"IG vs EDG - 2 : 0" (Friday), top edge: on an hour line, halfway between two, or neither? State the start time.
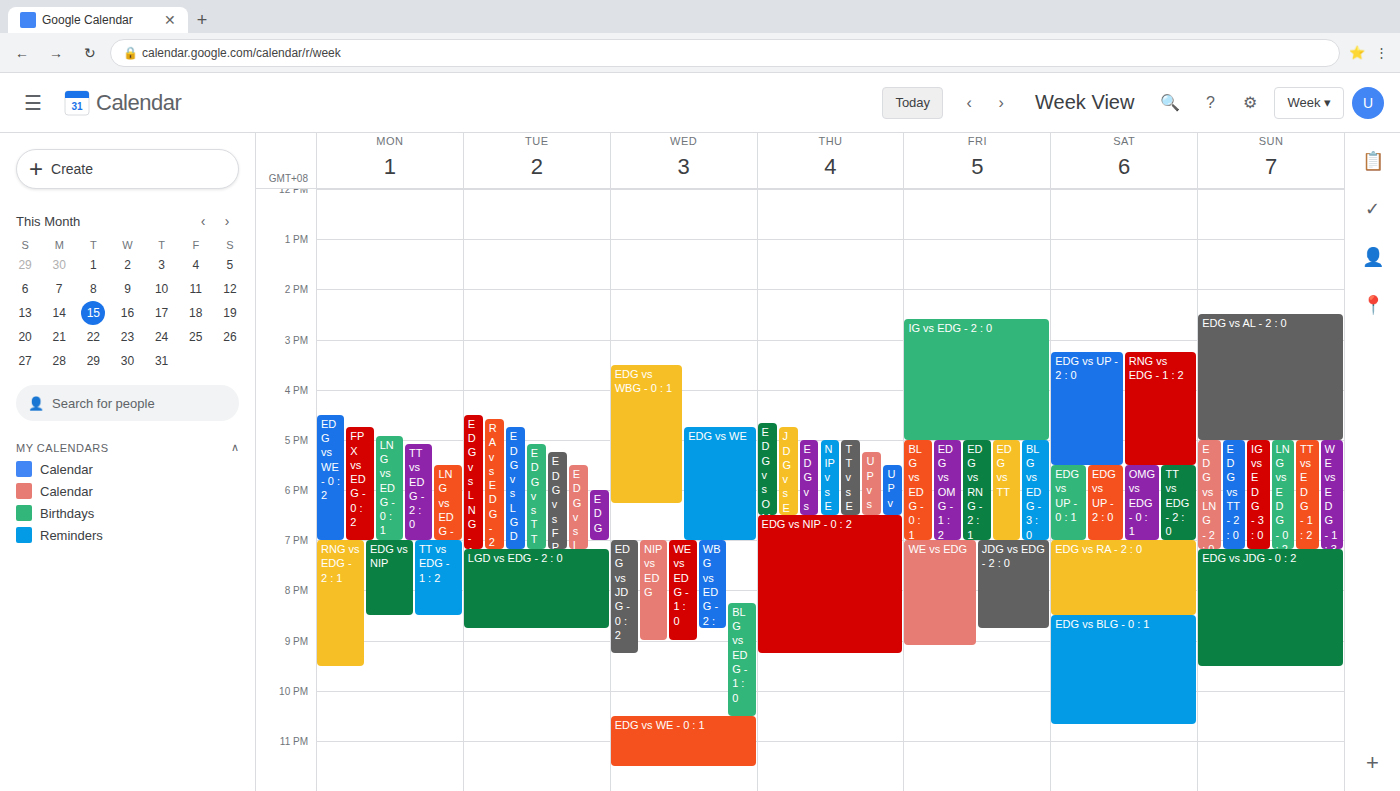
2:35 PM -- neither: 35 minutes below the 2 PM line and 25 minutes above the 3 PM line.